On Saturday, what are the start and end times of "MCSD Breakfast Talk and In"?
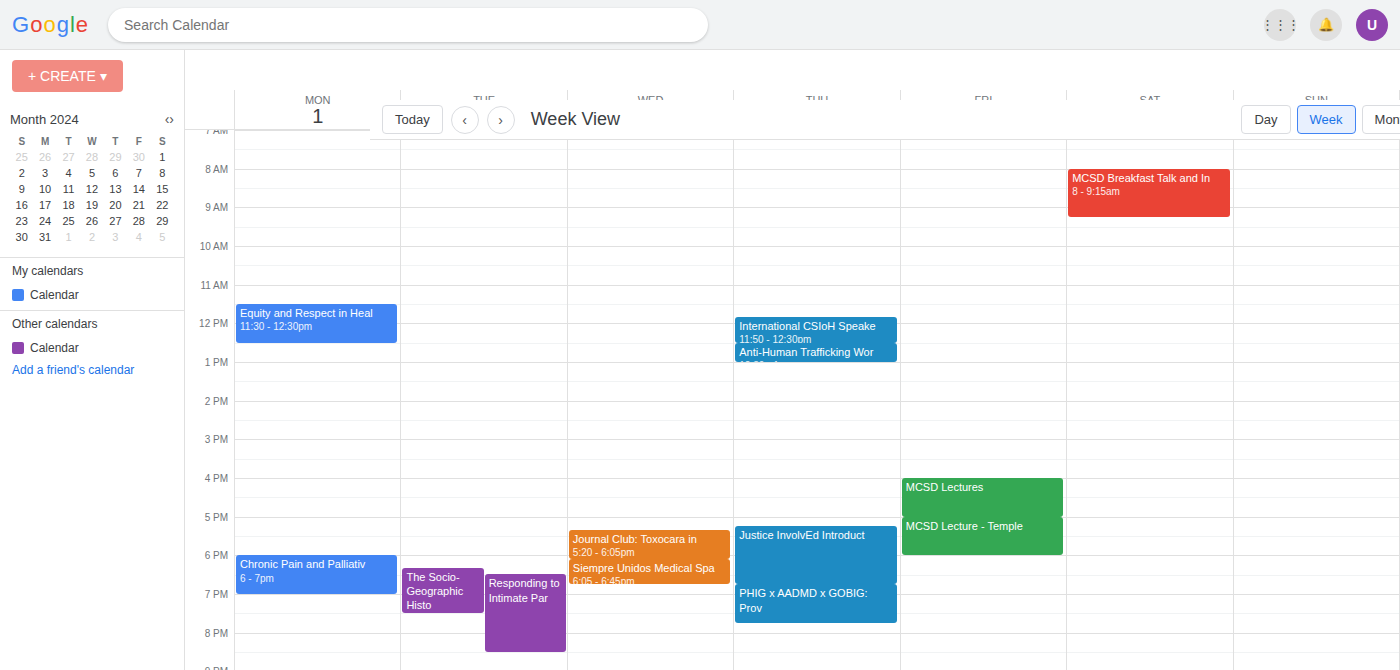
08:00 to 09:15